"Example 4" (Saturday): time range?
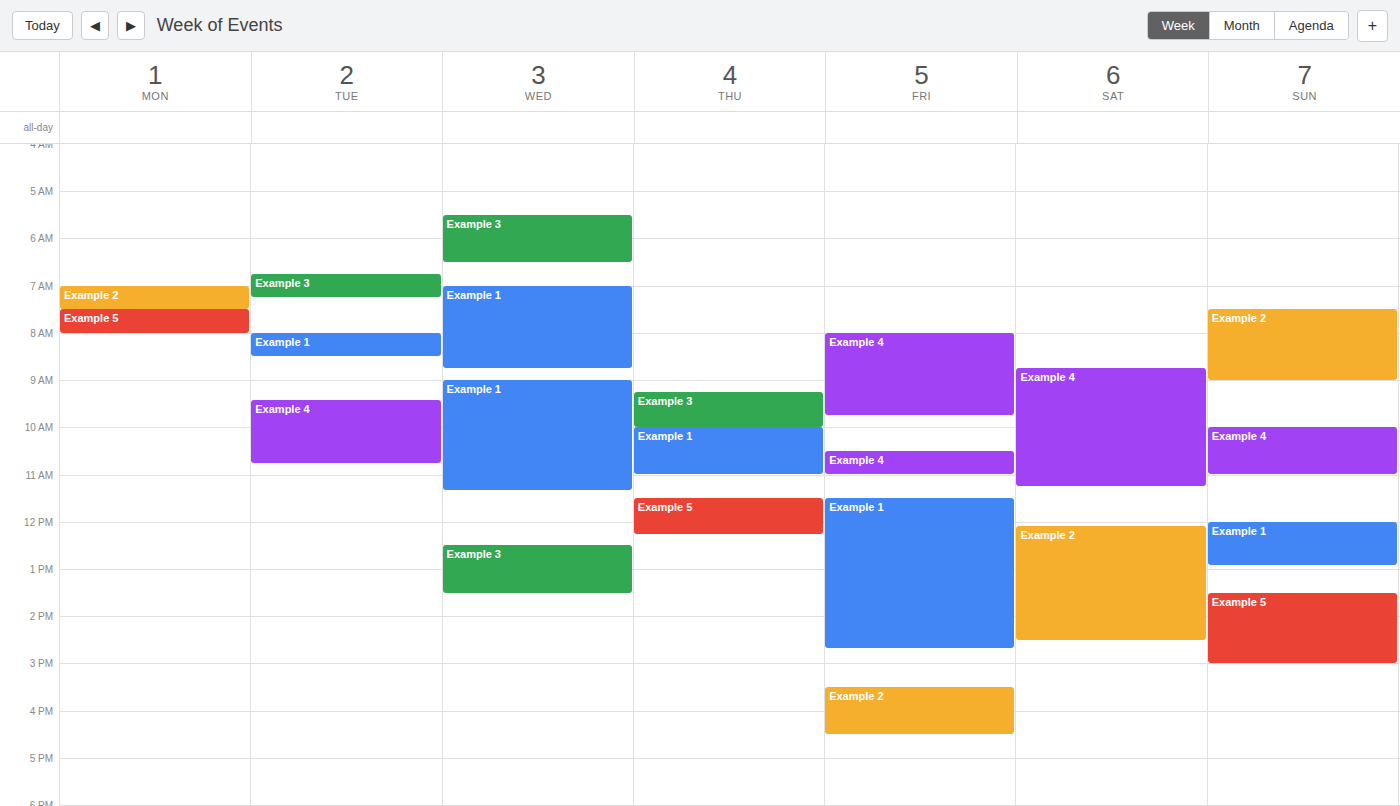
08:45 to 11:15